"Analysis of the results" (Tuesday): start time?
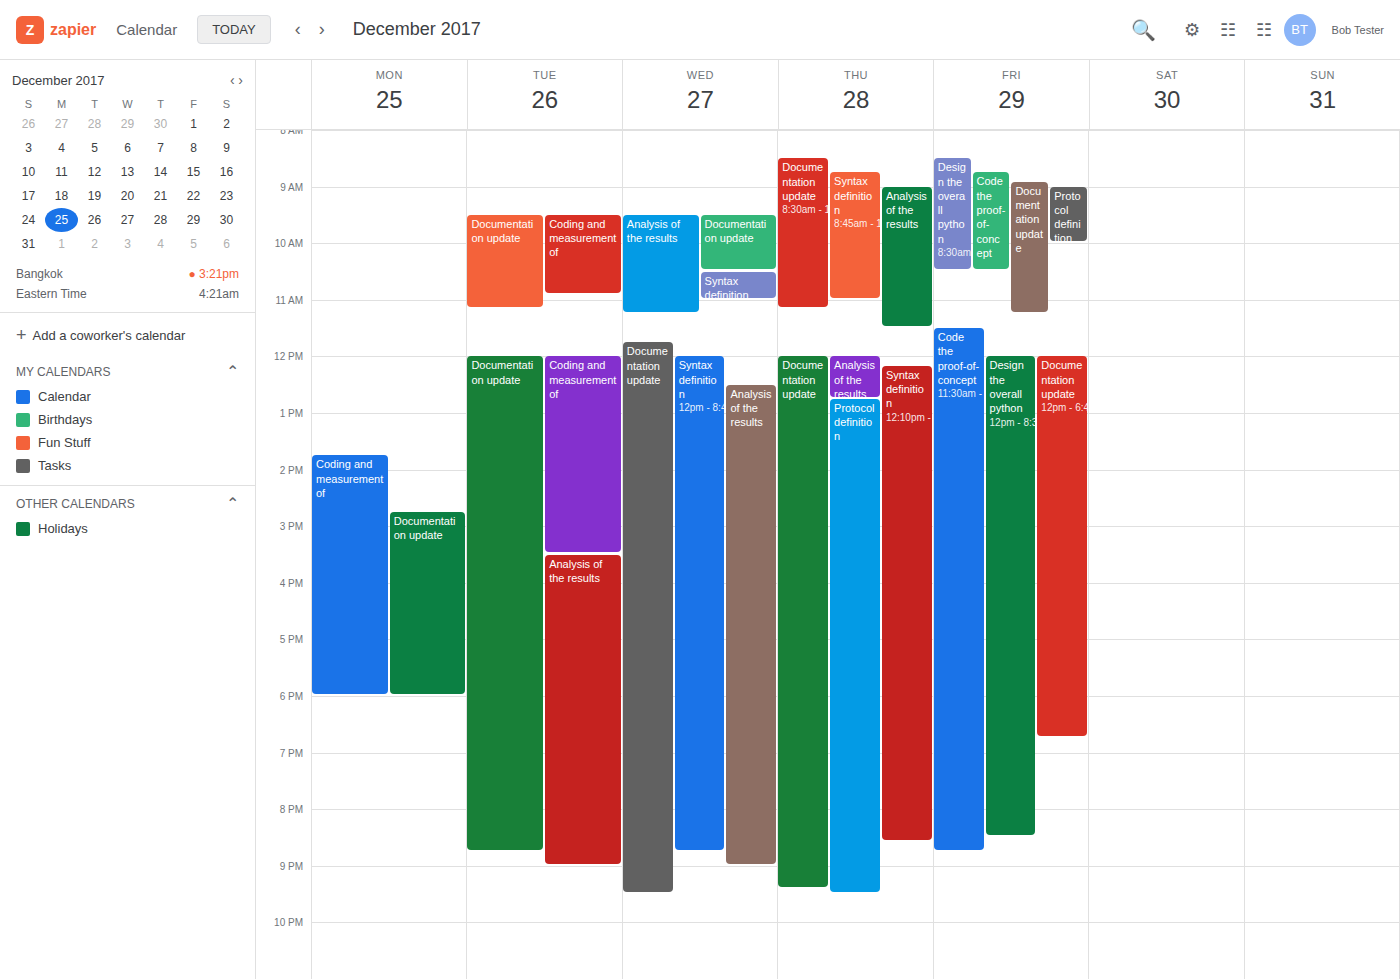
3:30 PM